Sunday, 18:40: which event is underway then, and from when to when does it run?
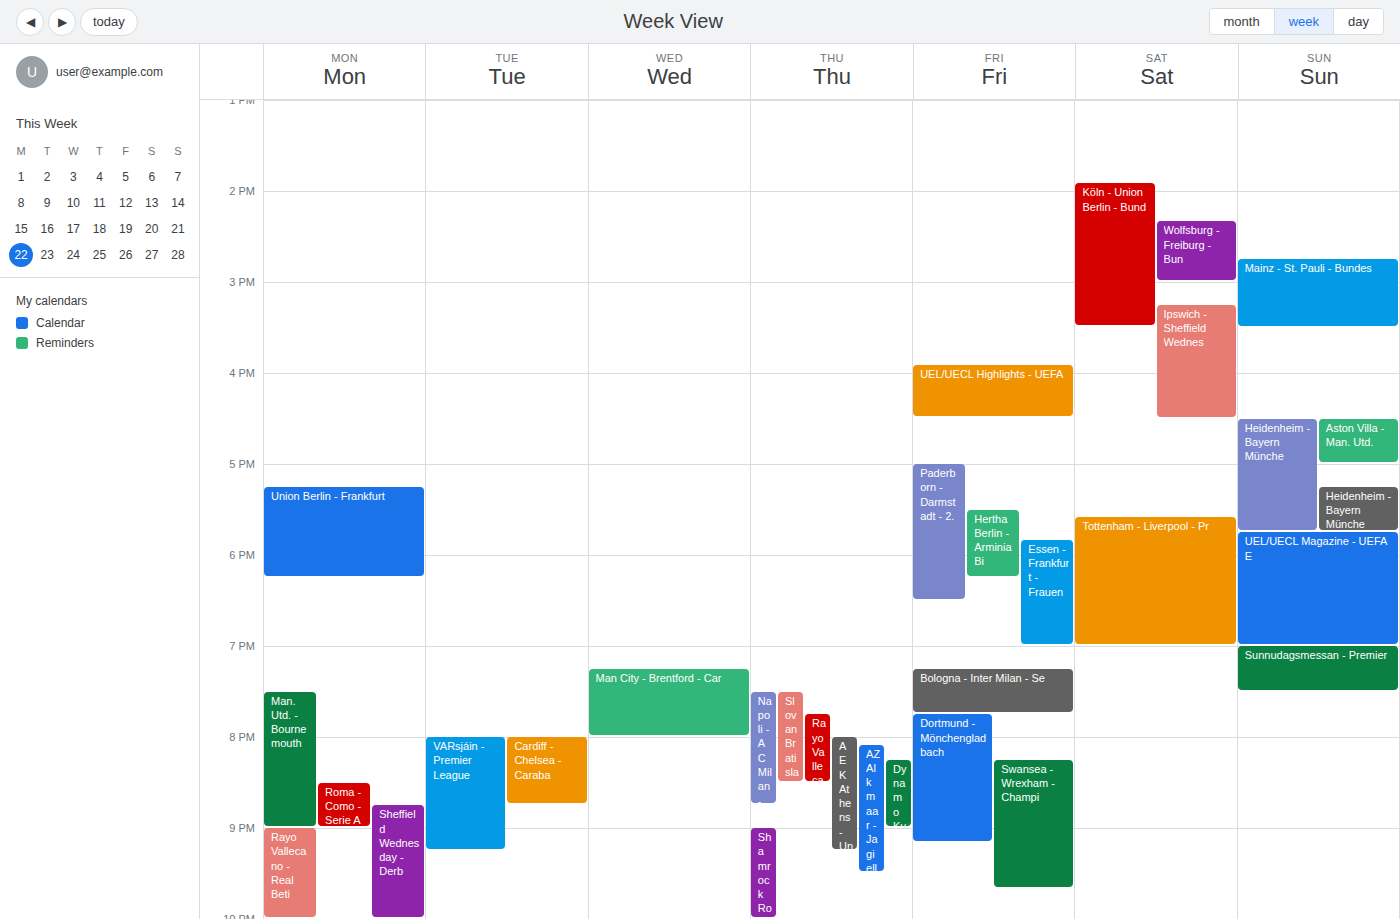
"UEL/UECL Magazine - UEFA E", 17:45 to 19:00